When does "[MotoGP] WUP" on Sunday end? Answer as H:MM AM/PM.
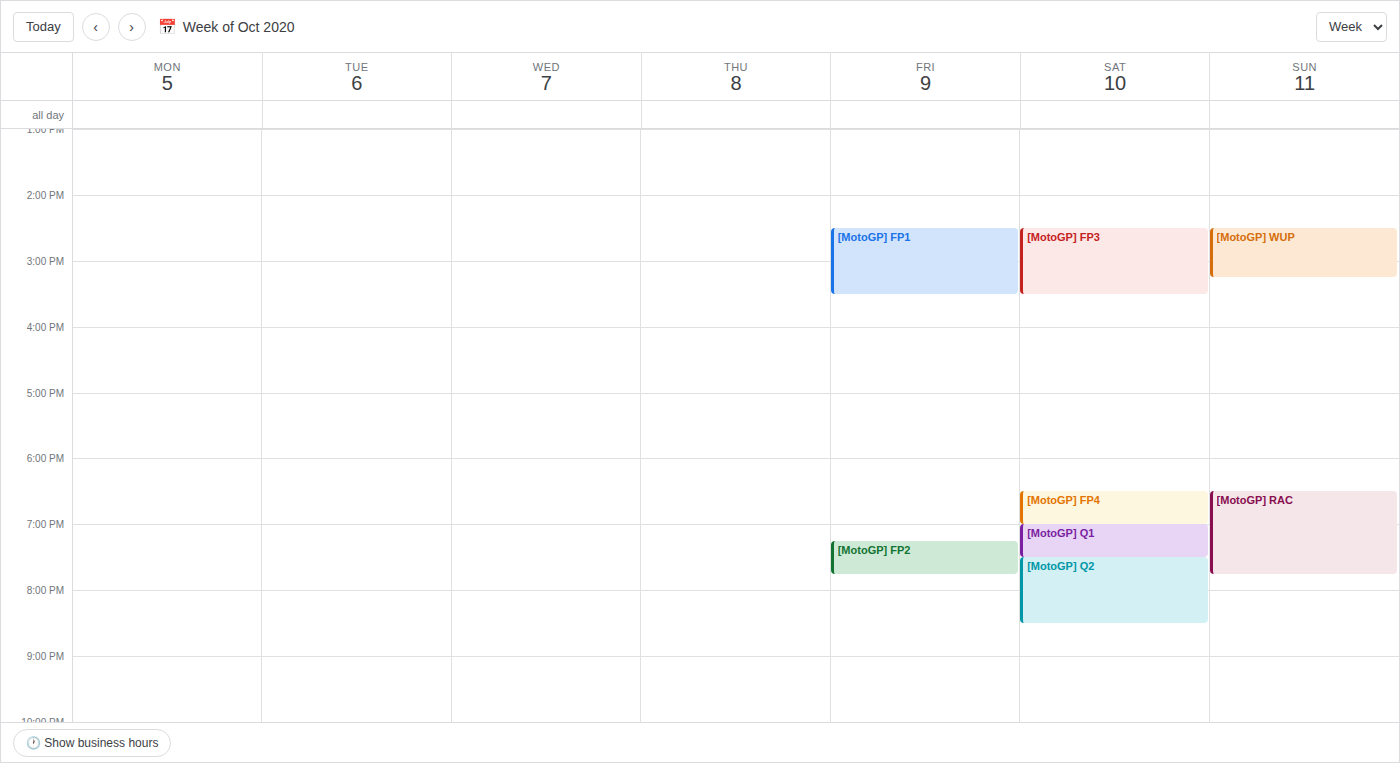
3:15 PM